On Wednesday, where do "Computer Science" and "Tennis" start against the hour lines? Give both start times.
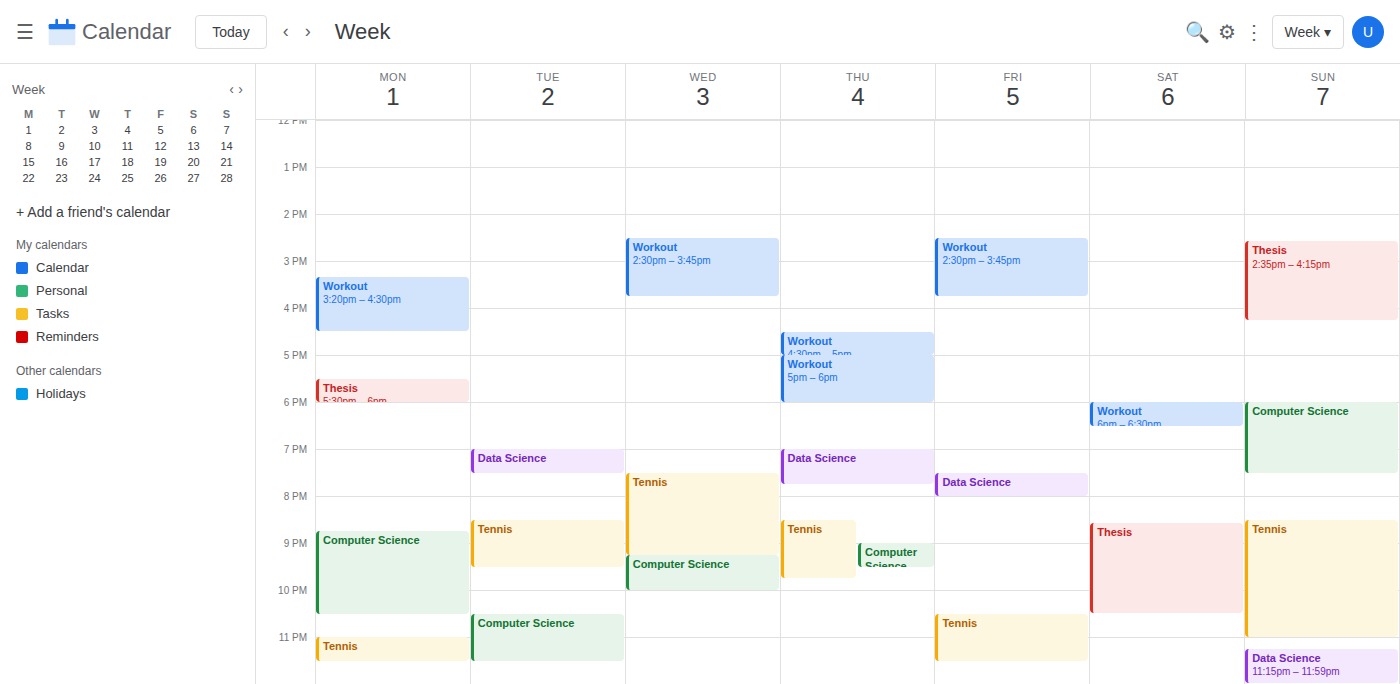
"Computer Science": 9:15 PM, neither: a quarter of the way from the 9 PM line to the 10 PM line. "Tennis": 7:30 PM, halfway between the 7 PM and 8 PM lines.